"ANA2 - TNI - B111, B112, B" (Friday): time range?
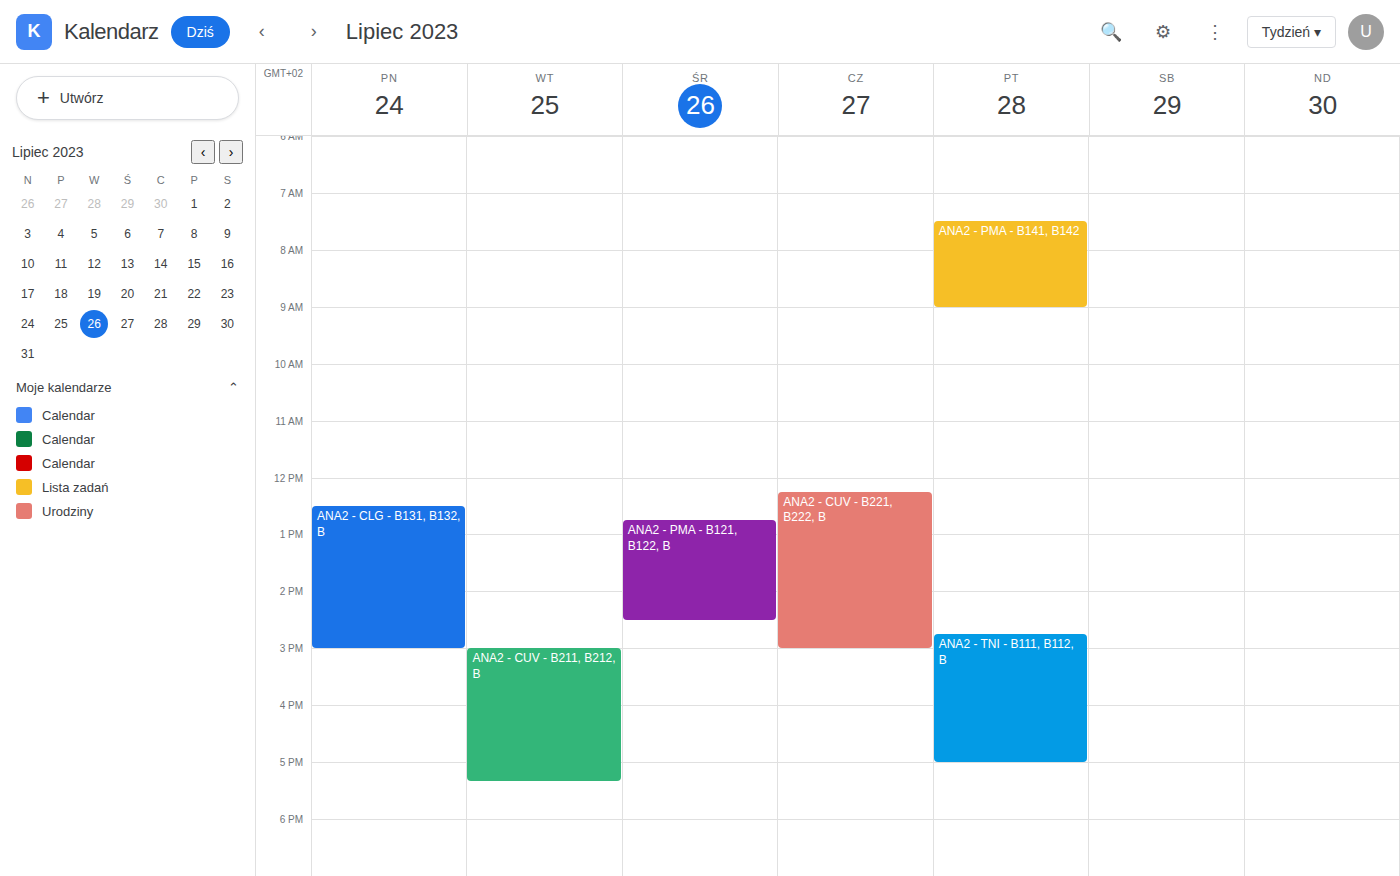
2:45 PM to 5:00 PM